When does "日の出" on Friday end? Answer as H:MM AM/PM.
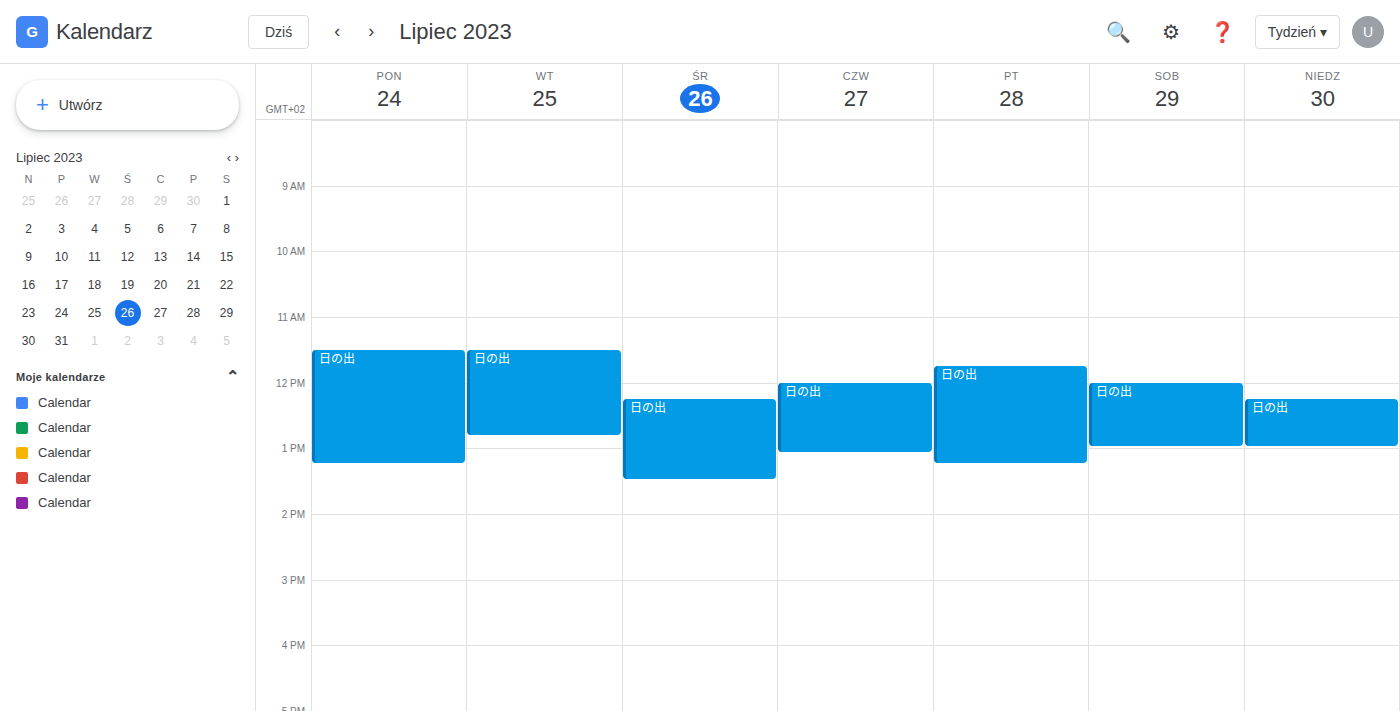
1:15 PM